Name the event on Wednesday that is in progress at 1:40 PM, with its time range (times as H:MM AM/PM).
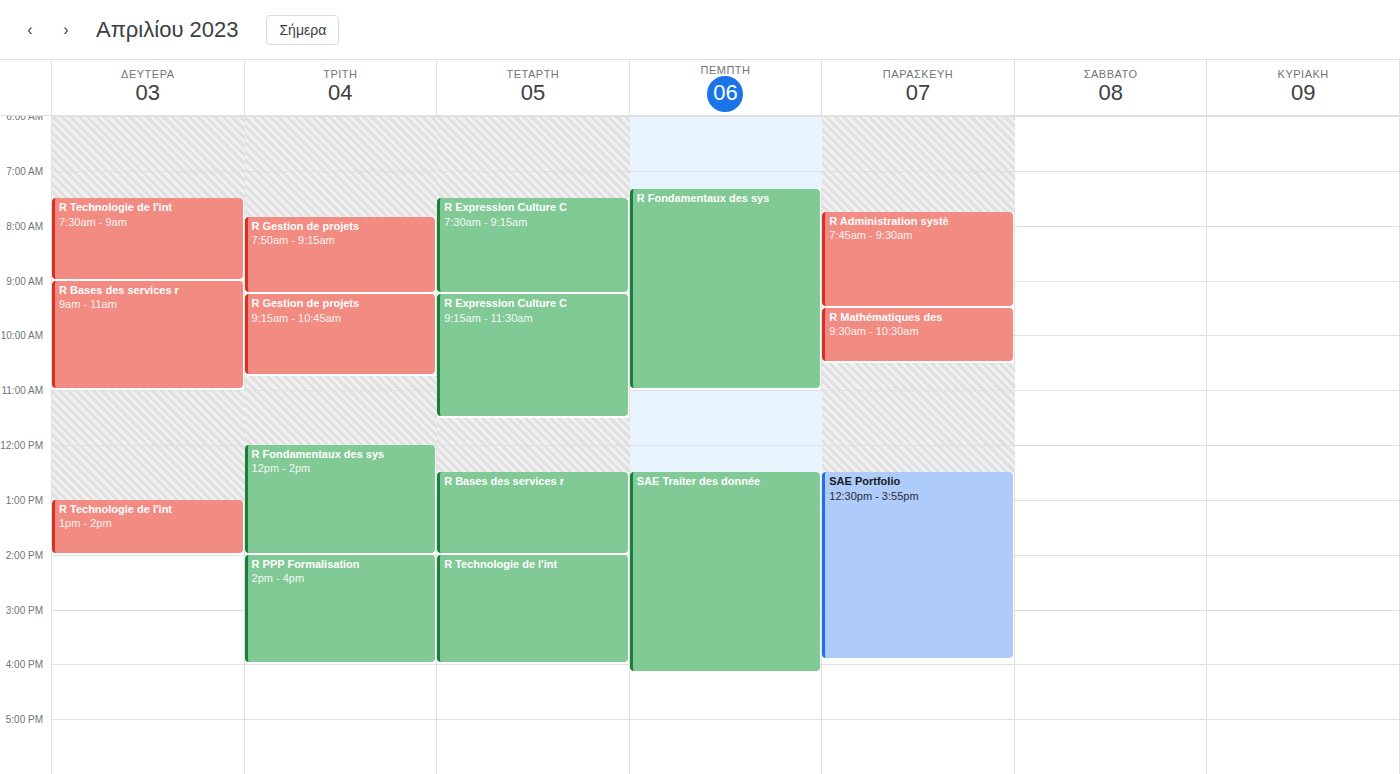
"R Bases des services r", 12:30 PM to 2:00 PM